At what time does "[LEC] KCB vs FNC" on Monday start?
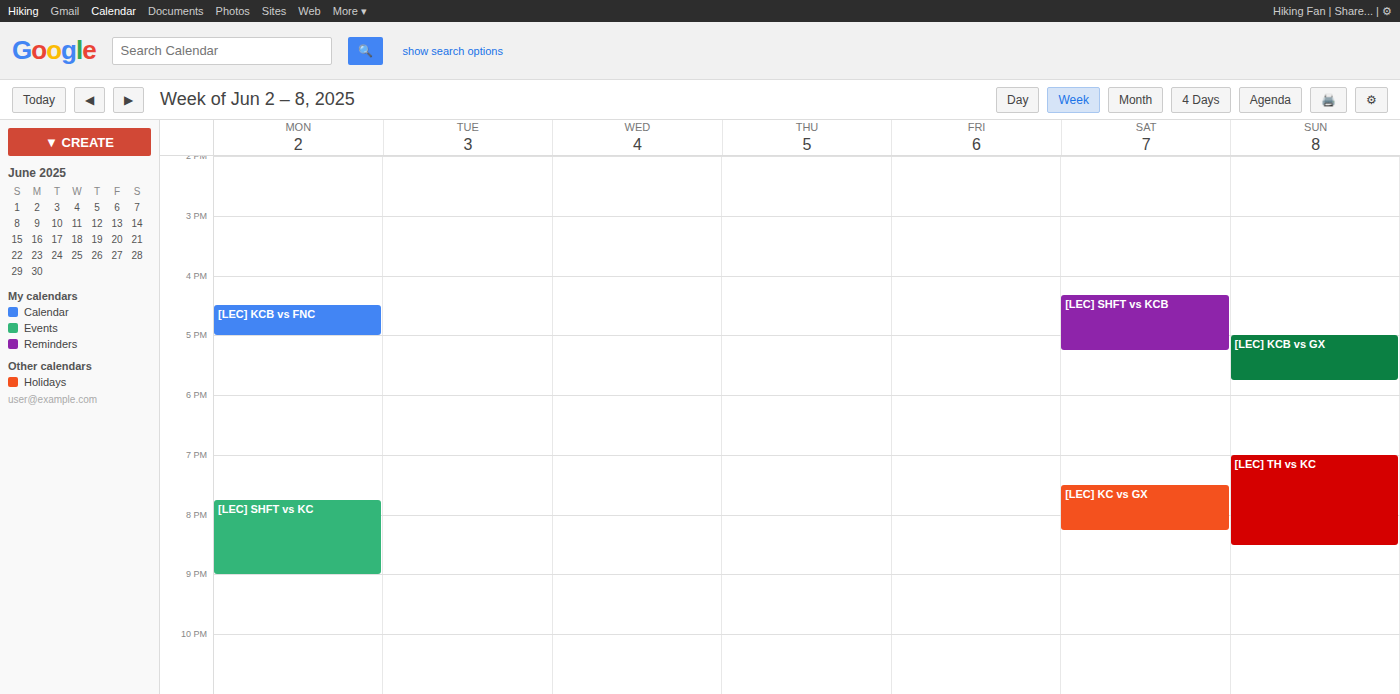
4:30 PM